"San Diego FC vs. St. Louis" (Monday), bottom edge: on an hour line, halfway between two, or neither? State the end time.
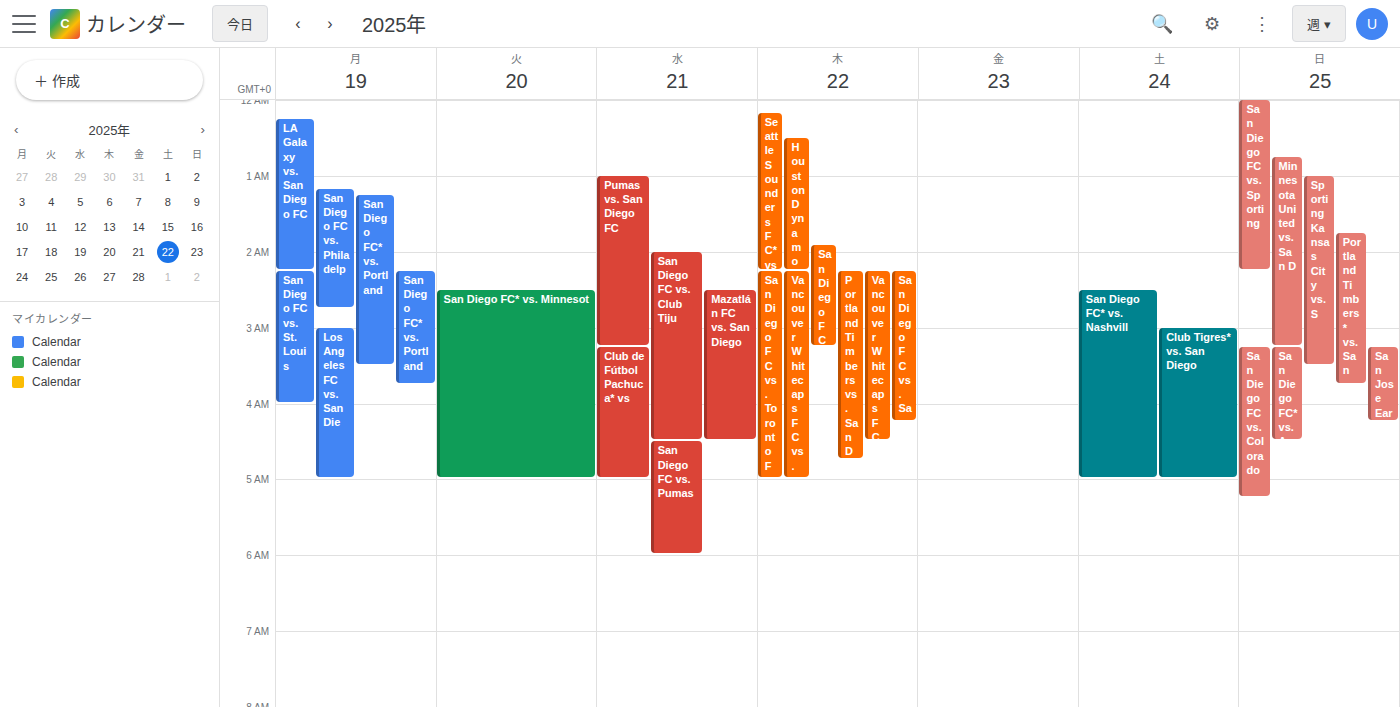
4:00 AM -- exactly on the 4 AM line.